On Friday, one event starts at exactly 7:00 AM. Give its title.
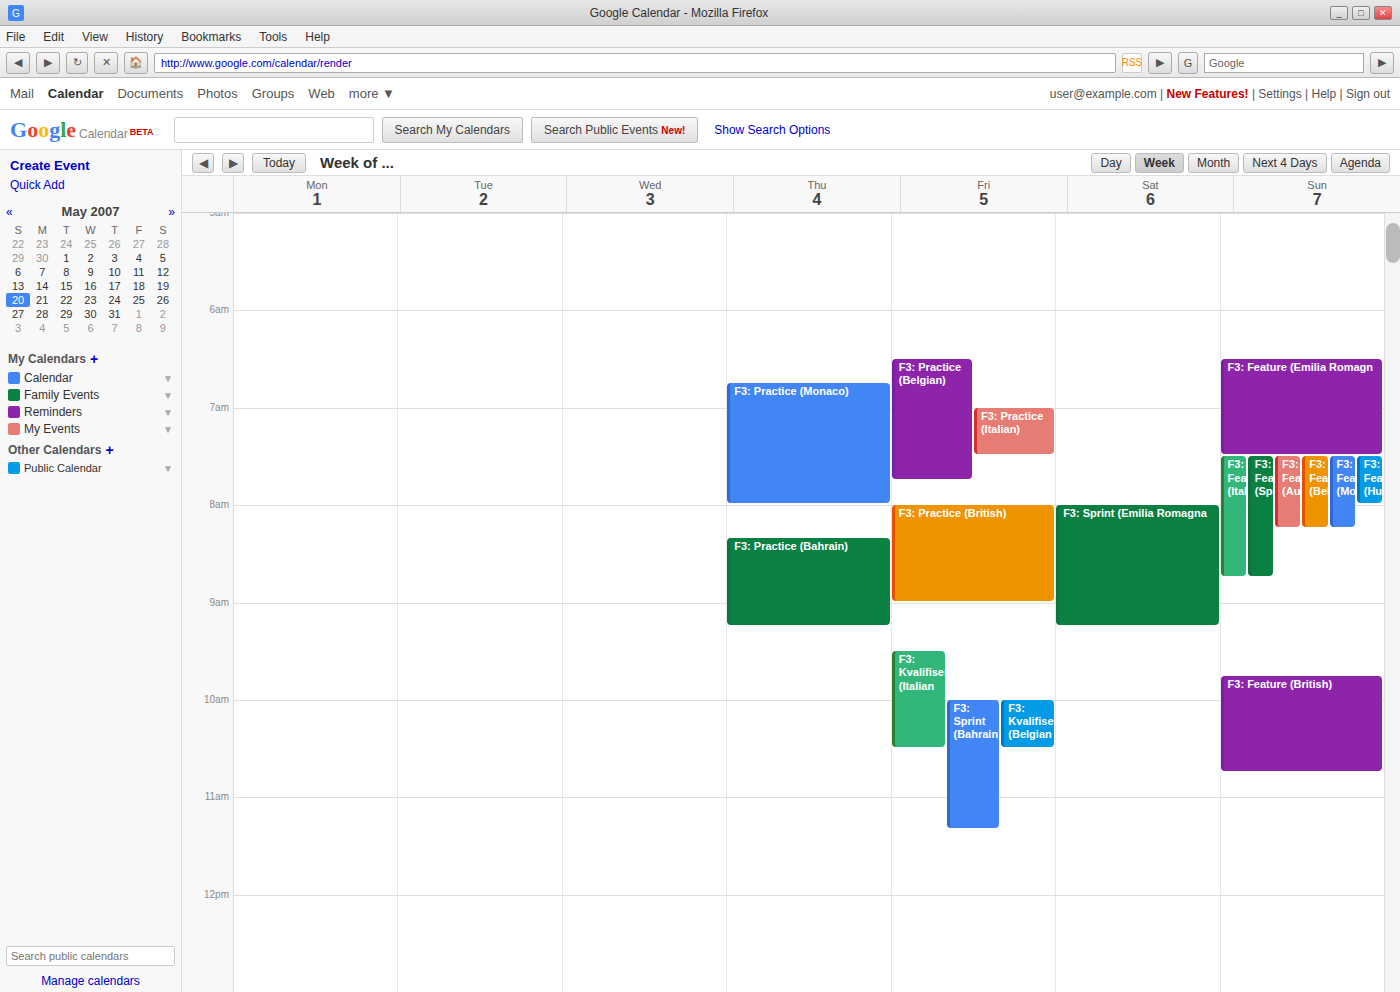
"F3: Practice (Italian)"